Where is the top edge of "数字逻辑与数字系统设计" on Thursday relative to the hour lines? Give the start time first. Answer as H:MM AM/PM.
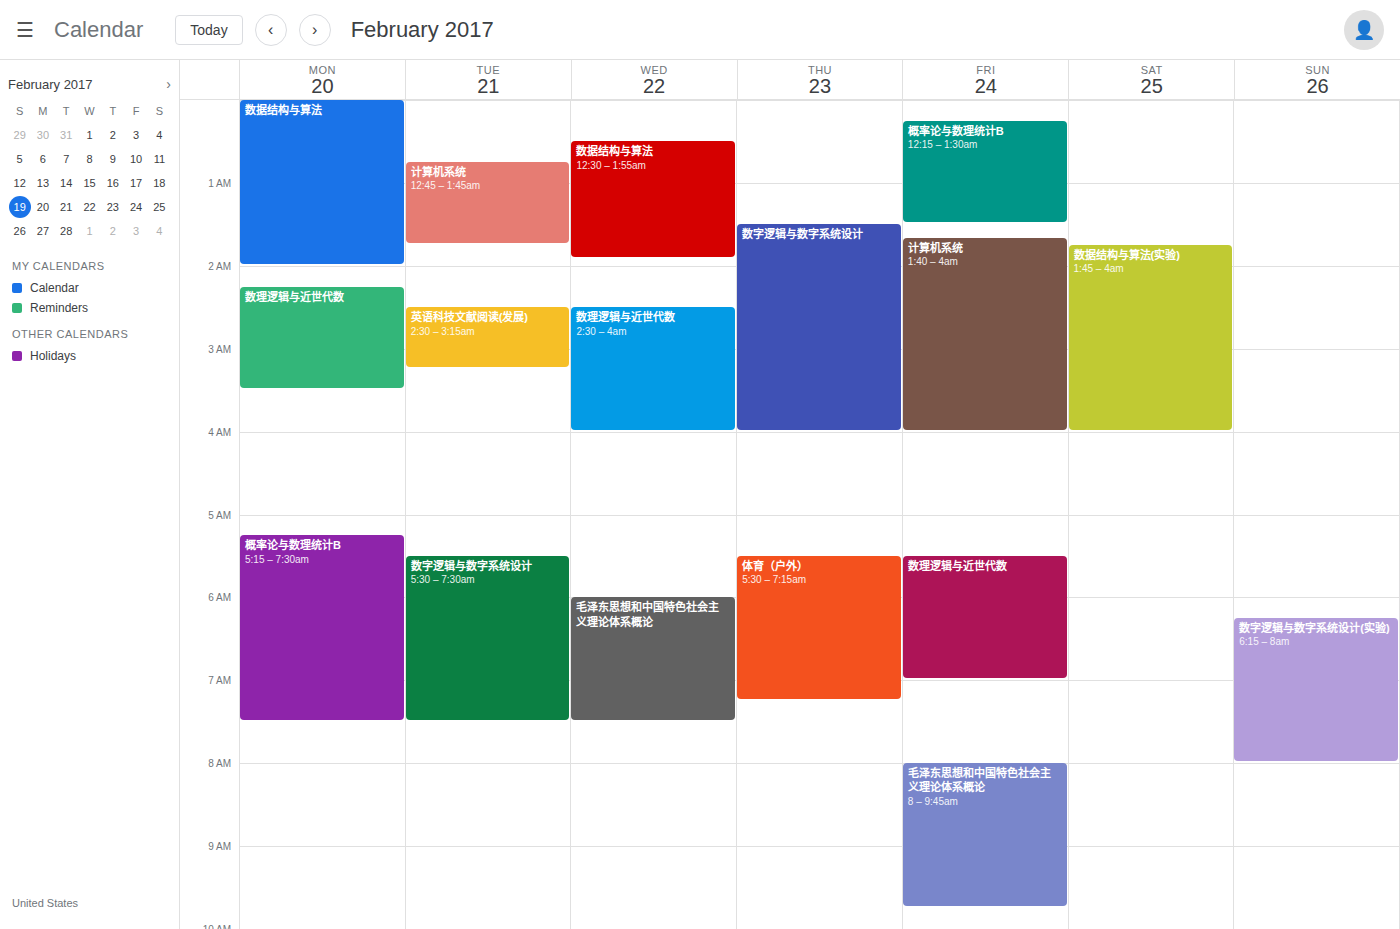
1:30 AM -- halfway between the 1 AM and 2 AM lines.